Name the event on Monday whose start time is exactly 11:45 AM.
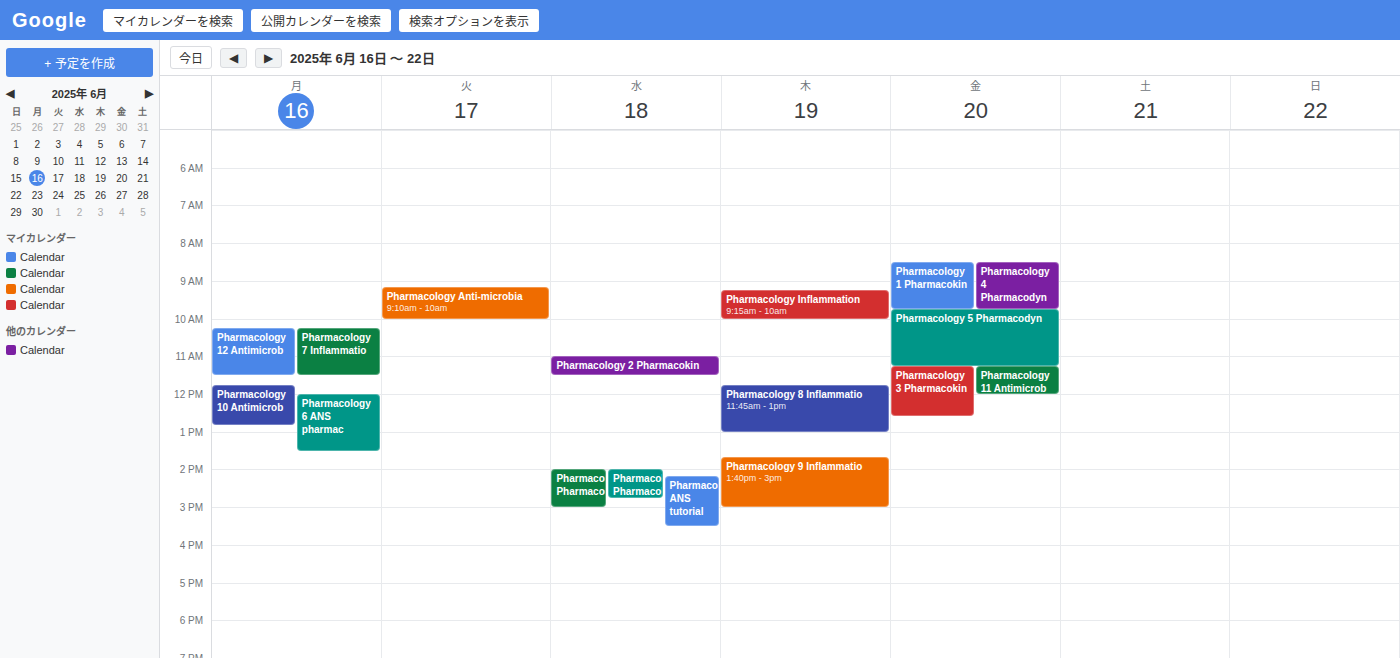
"Pharmacology 10 Antimicrob"